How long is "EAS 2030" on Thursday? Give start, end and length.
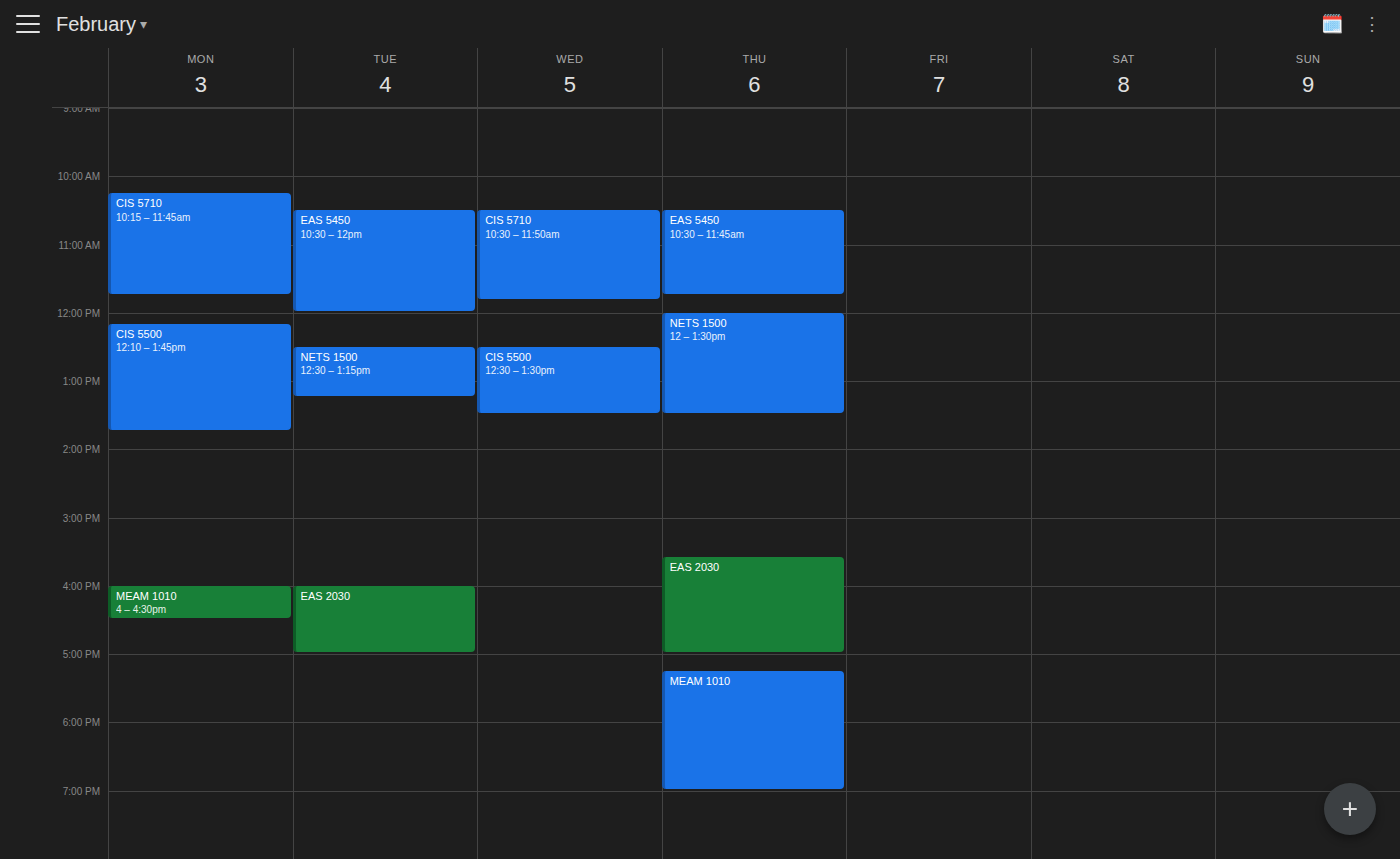
3:35 PM to 5:00 PM, 1 hour 25 minutes